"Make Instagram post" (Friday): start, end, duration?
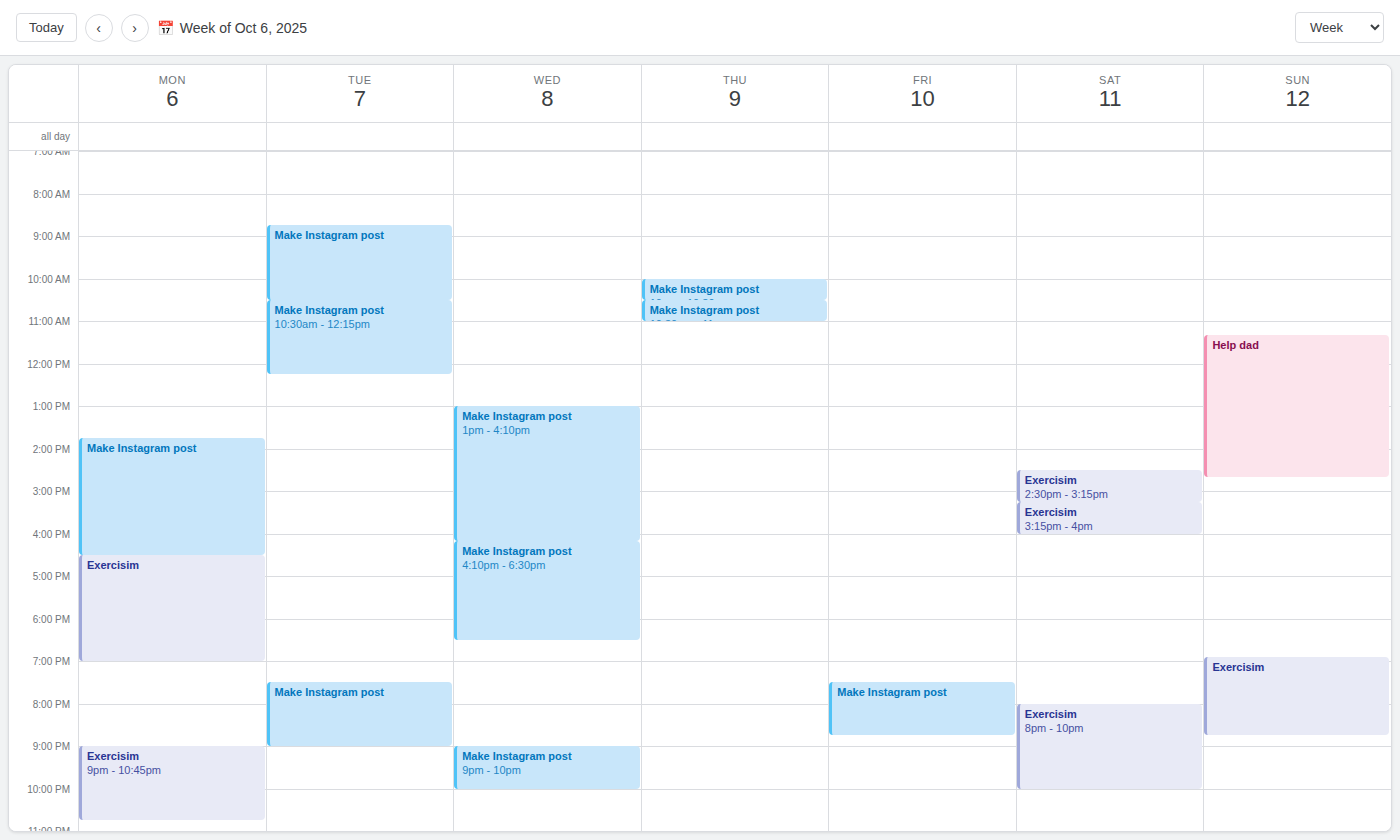
19:30 to 20:45, 1 hour 15 minutes